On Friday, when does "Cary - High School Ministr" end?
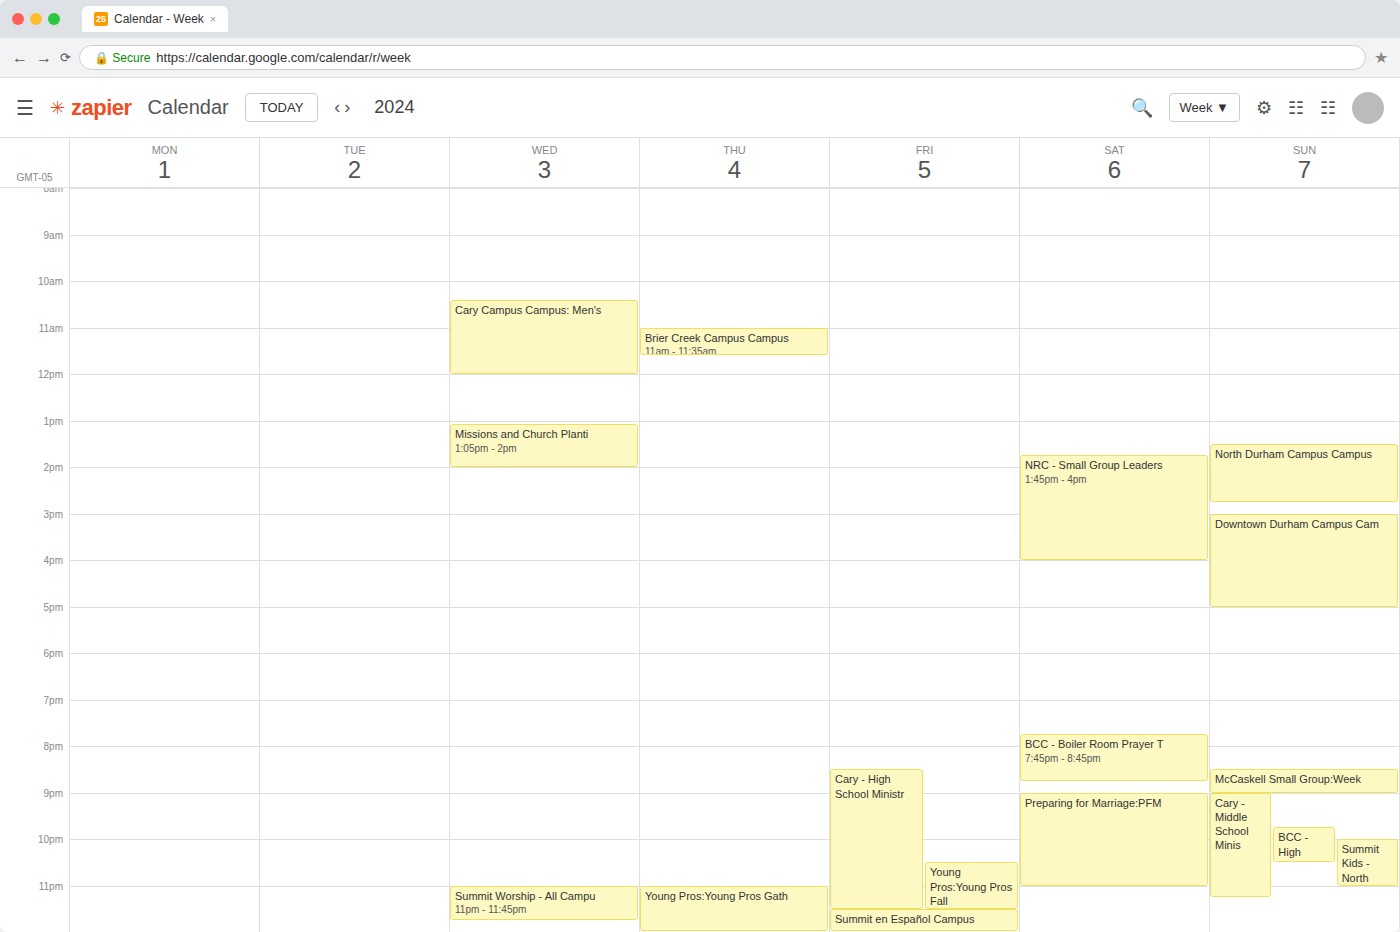
11:30 PM